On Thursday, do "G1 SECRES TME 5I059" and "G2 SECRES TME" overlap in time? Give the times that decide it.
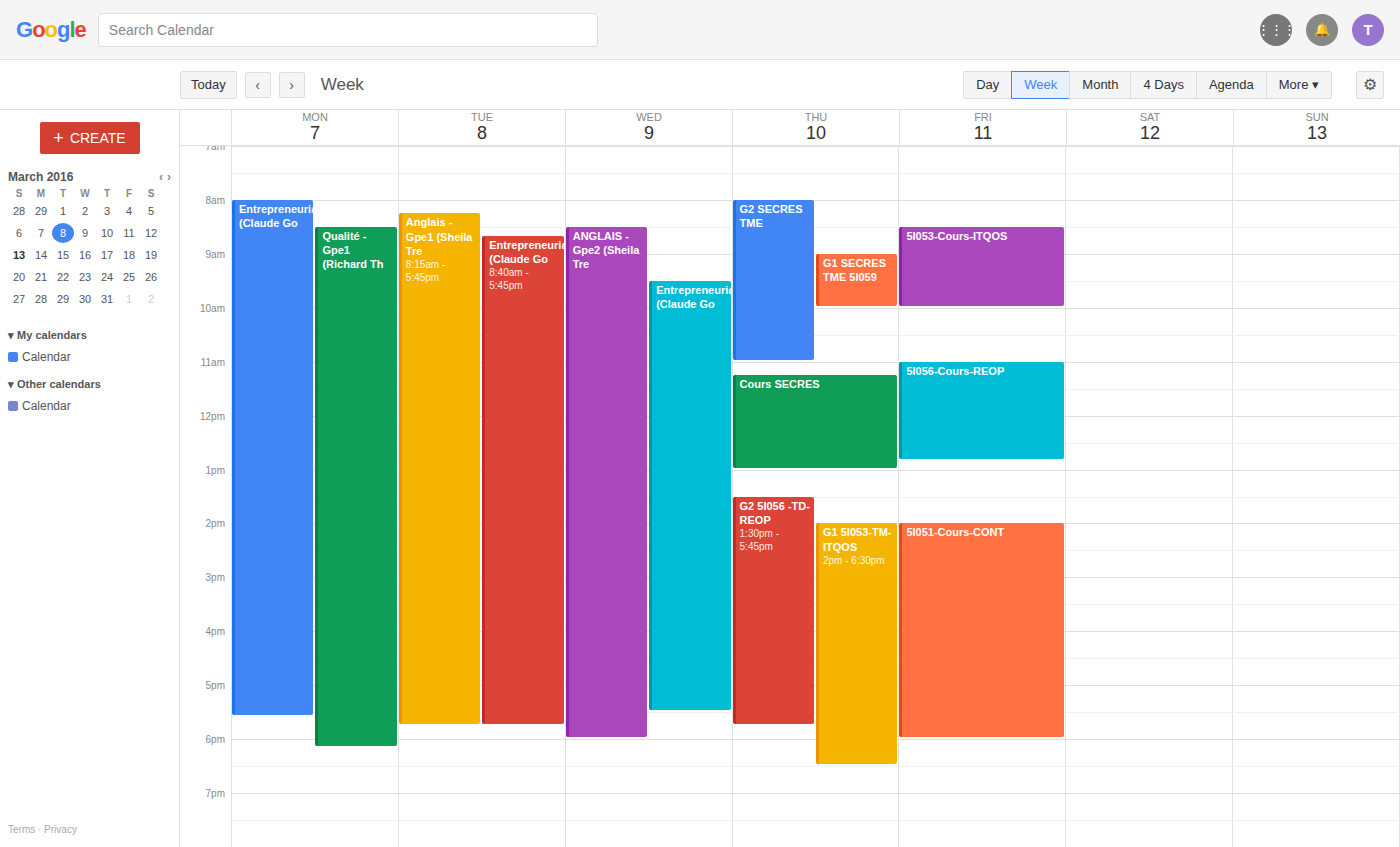
"G1 SECRES TME 5I059" runs 9:00 AM to 10:00 AM, inside "G2 SECRES TME" -- they overlap.